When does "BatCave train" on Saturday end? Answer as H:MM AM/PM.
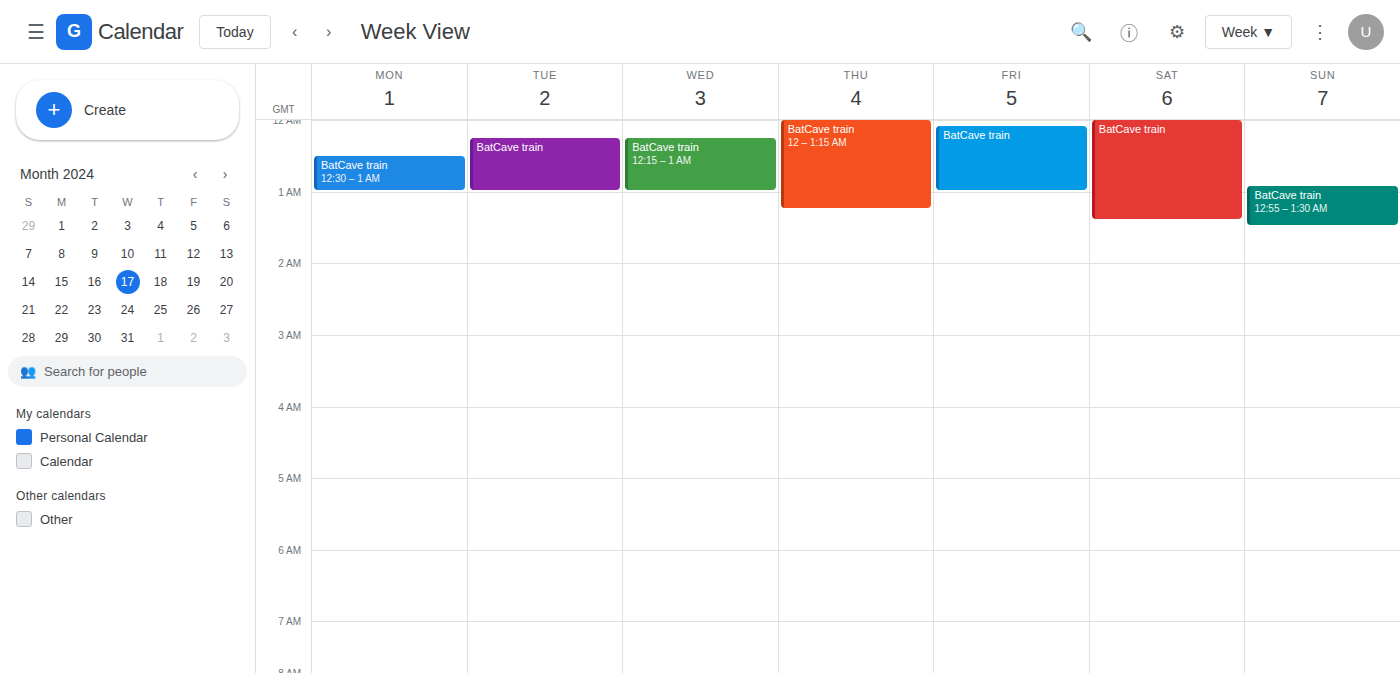
1:25 AM